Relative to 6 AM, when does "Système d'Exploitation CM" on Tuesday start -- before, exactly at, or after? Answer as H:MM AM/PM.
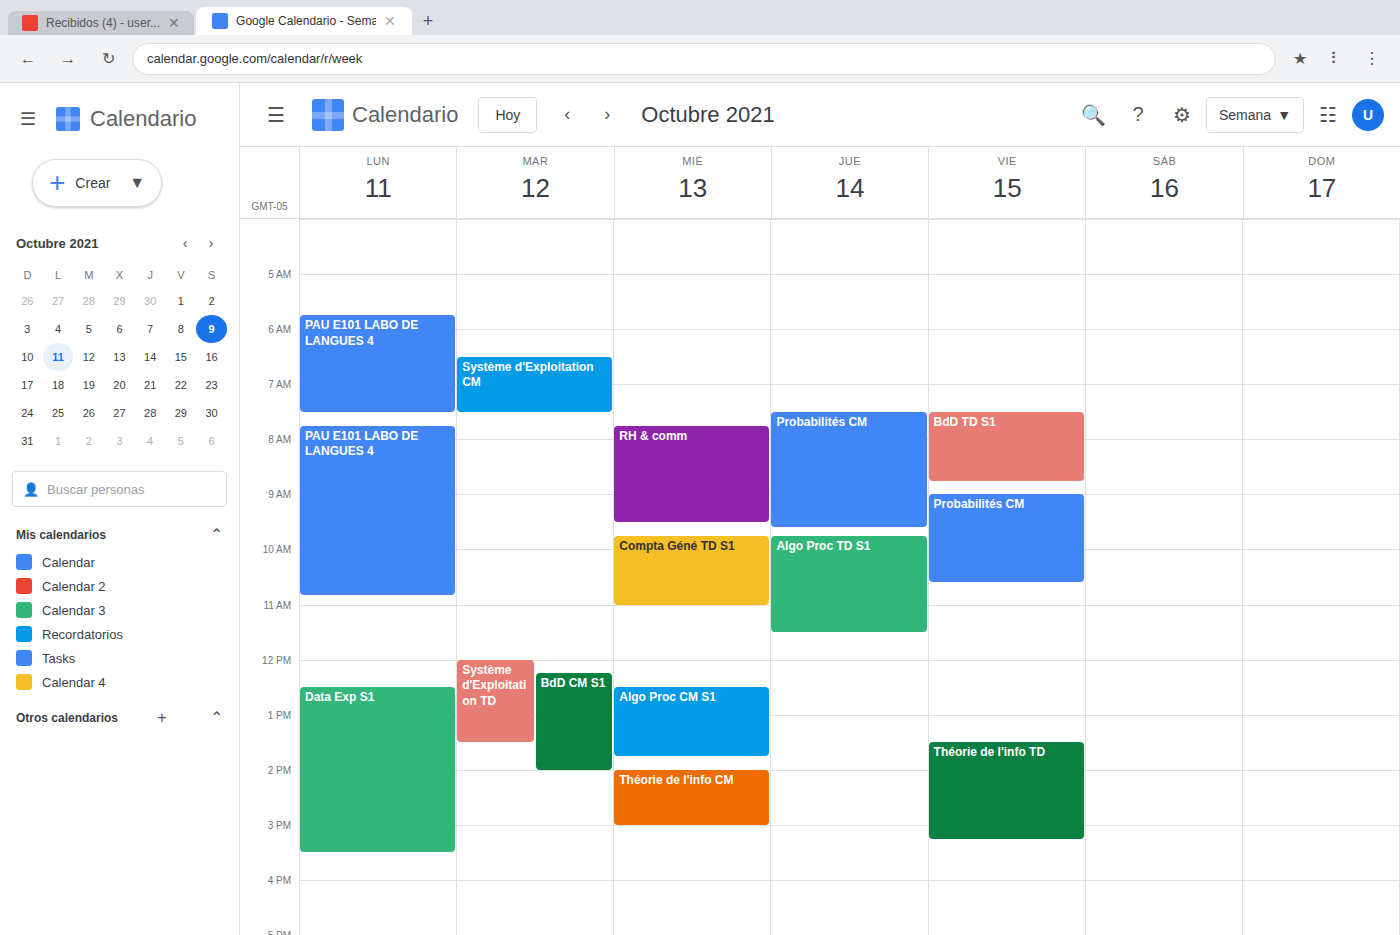
6:30 AM -- after 6 AM, 30 minutes below the 6 AM line.